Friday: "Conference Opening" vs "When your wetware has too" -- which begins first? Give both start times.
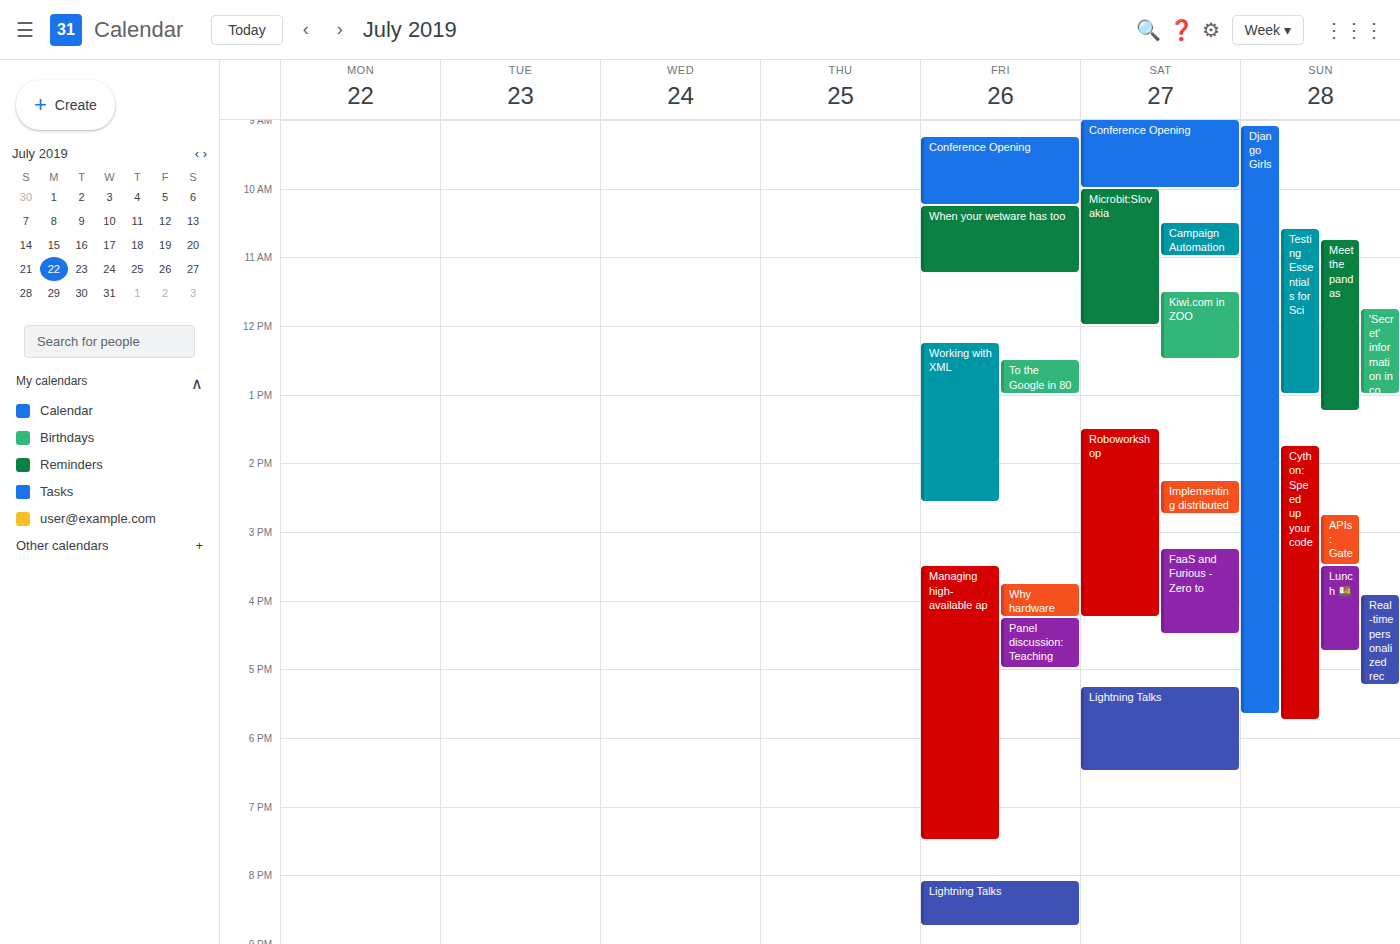
"Conference Opening" 9:15 AM; "When your wetware has too" 10:15 AM.